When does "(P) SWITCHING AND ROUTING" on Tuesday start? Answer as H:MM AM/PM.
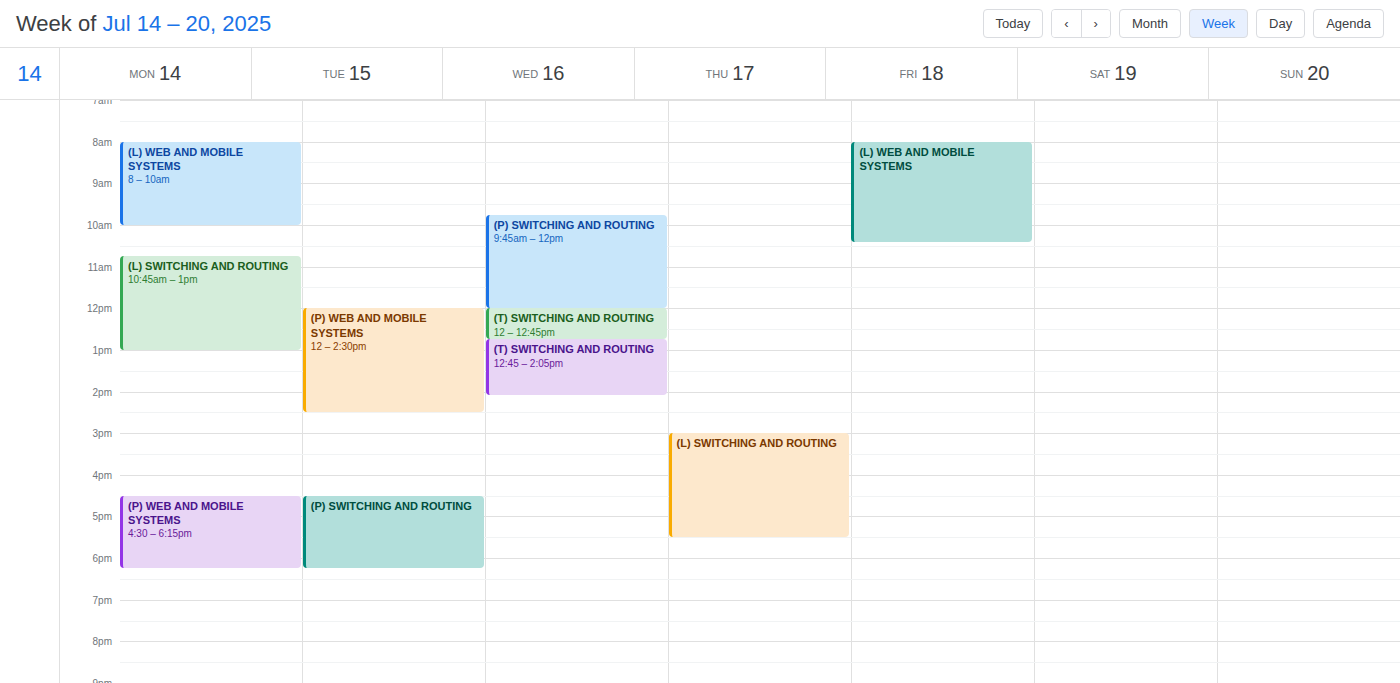
4:30 PM